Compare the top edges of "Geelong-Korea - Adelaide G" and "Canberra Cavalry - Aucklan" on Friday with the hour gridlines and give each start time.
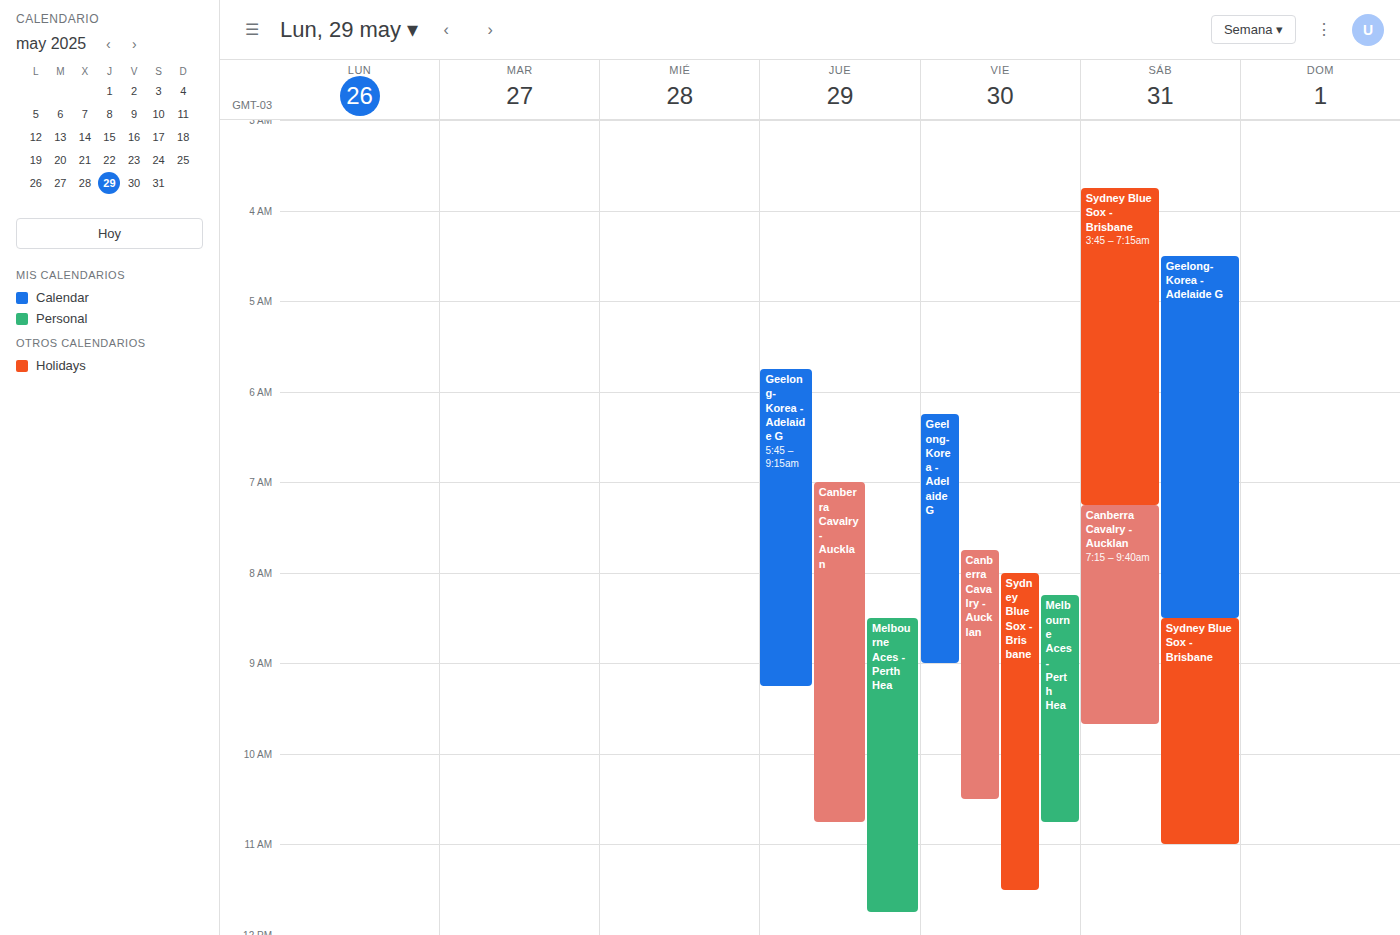
"Geelong-Korea - Adelaide G": 6:15 AM, neither: a quarter of the way from the 6 AM line to the 7 AM line. "Canberra Cavalry - Aucklan": 7:45 AM, neither: three quarters of the way from the 7 AM line to the 8 AM line.